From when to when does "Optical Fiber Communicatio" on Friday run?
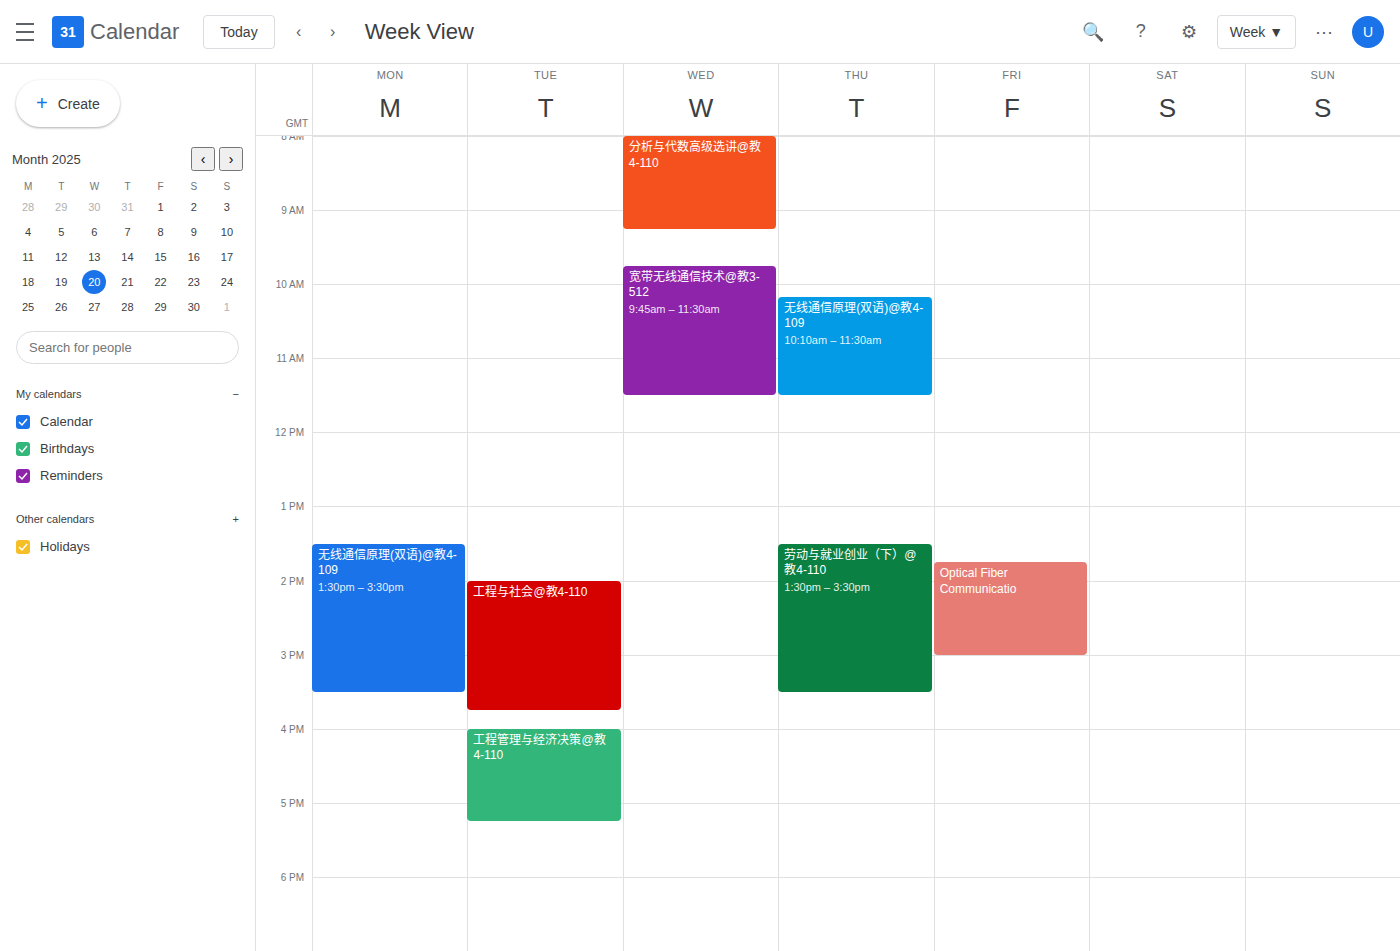
1:45 PM to 3:00 PM